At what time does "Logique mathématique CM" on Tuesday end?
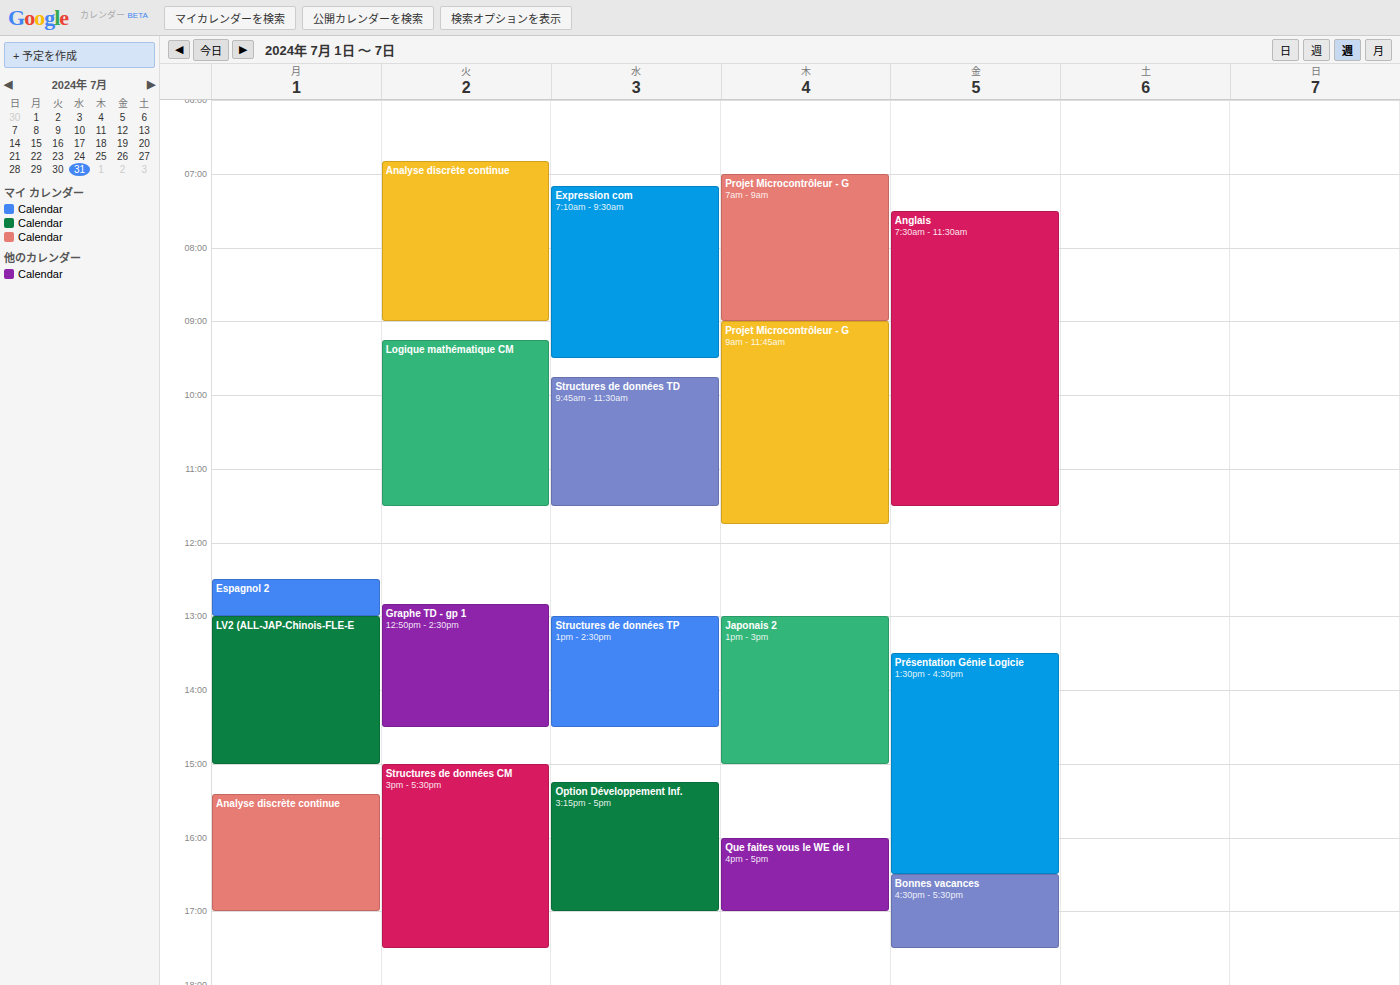
11:30 AM